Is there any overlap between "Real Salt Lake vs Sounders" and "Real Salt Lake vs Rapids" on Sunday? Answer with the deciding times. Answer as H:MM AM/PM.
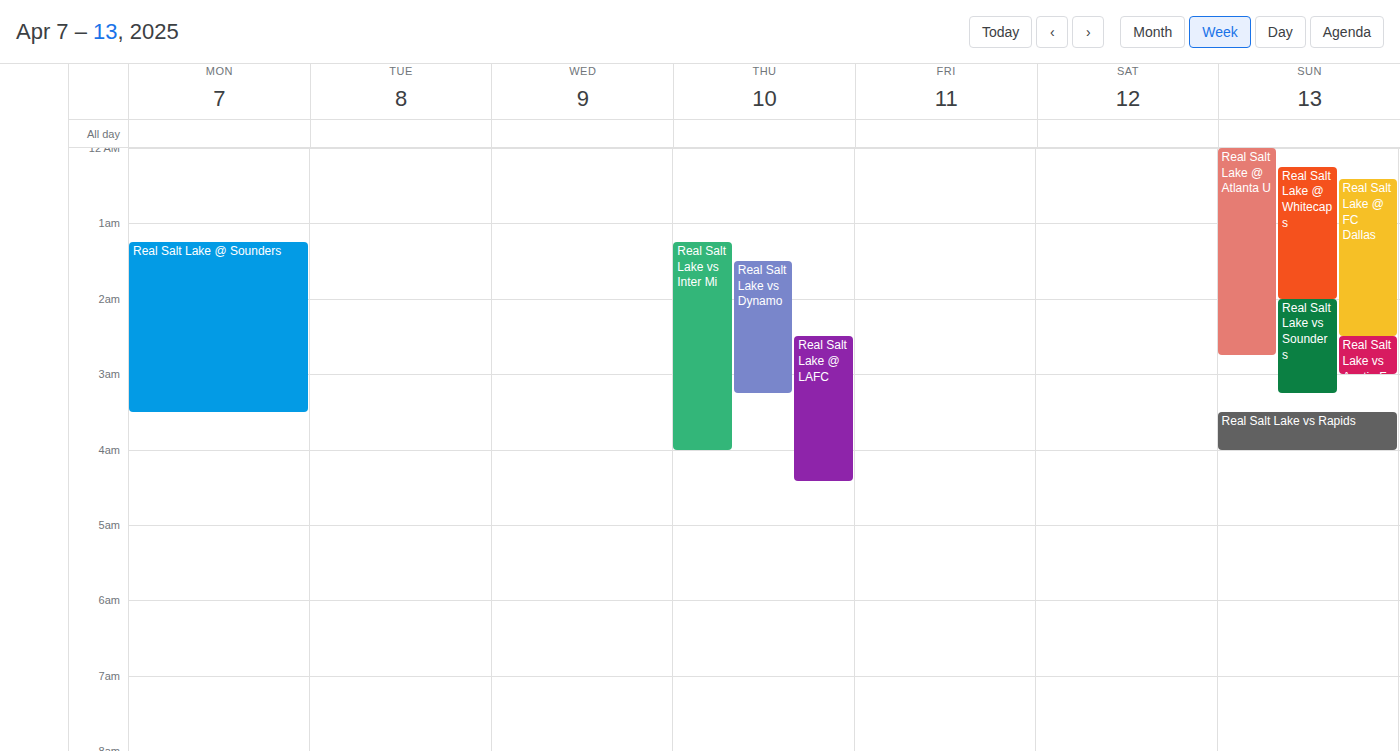
"Real Salt Lake vs Sounders" ends at 3:15 AM and "Real Salt Lake vs Rapids" starts at 3:30 AM -- no overlap.